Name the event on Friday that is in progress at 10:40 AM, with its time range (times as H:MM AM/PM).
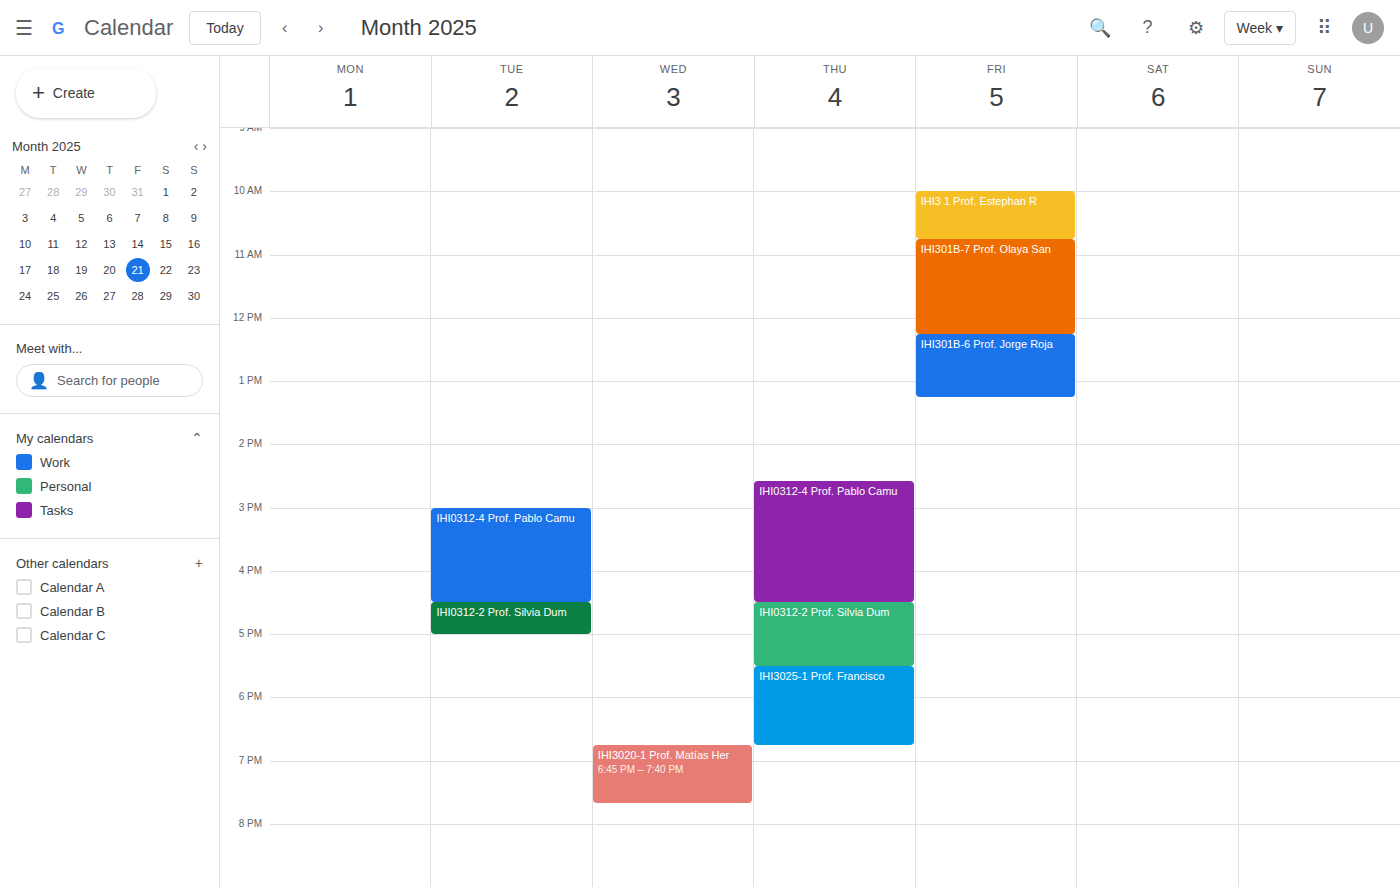
"IHI3 1 Prof. Estephan R", 10:00 AM to 10:45 AM